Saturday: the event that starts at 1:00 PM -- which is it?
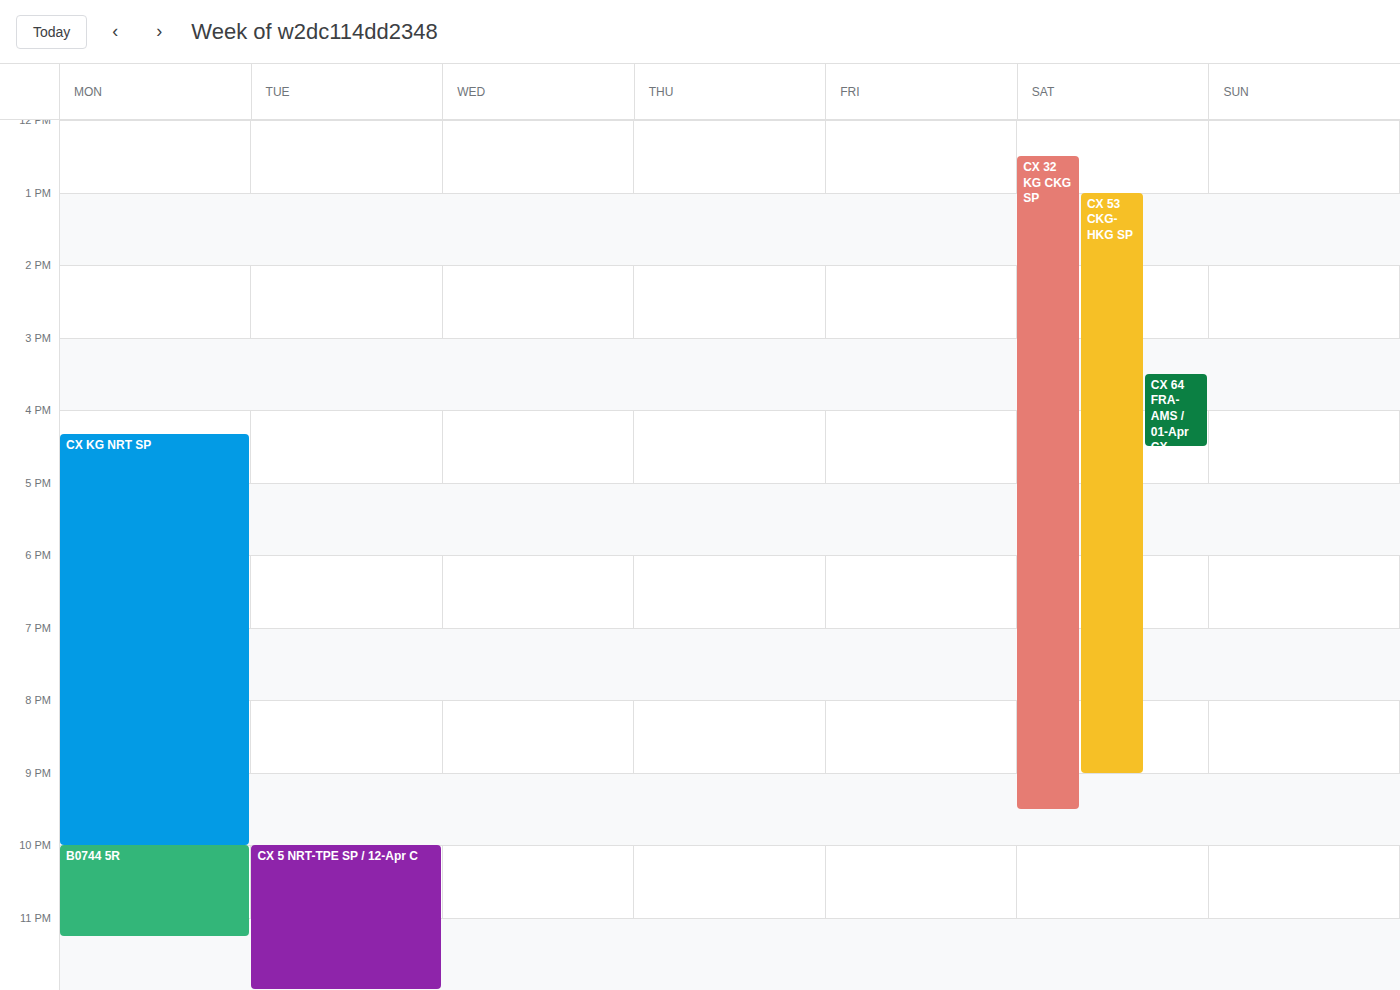
"CX 53 CKG-HKG SP"